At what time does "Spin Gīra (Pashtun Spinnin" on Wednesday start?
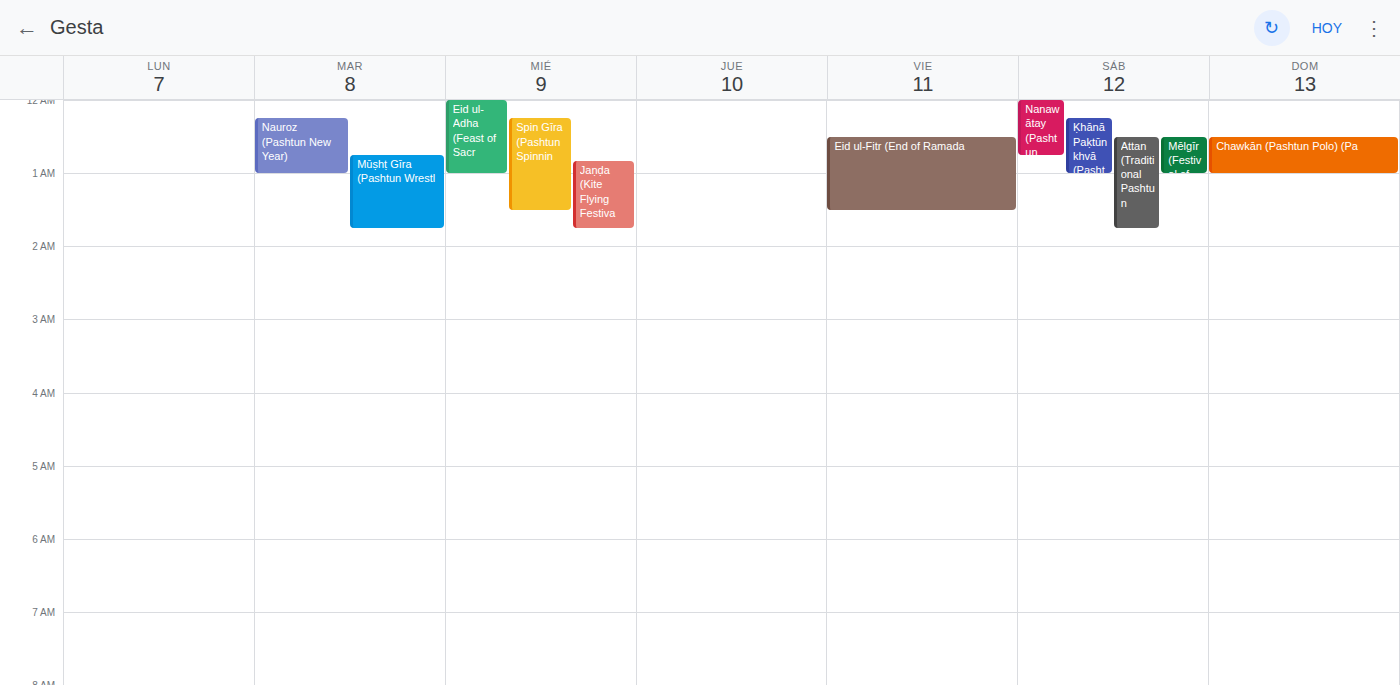
12:15 AM